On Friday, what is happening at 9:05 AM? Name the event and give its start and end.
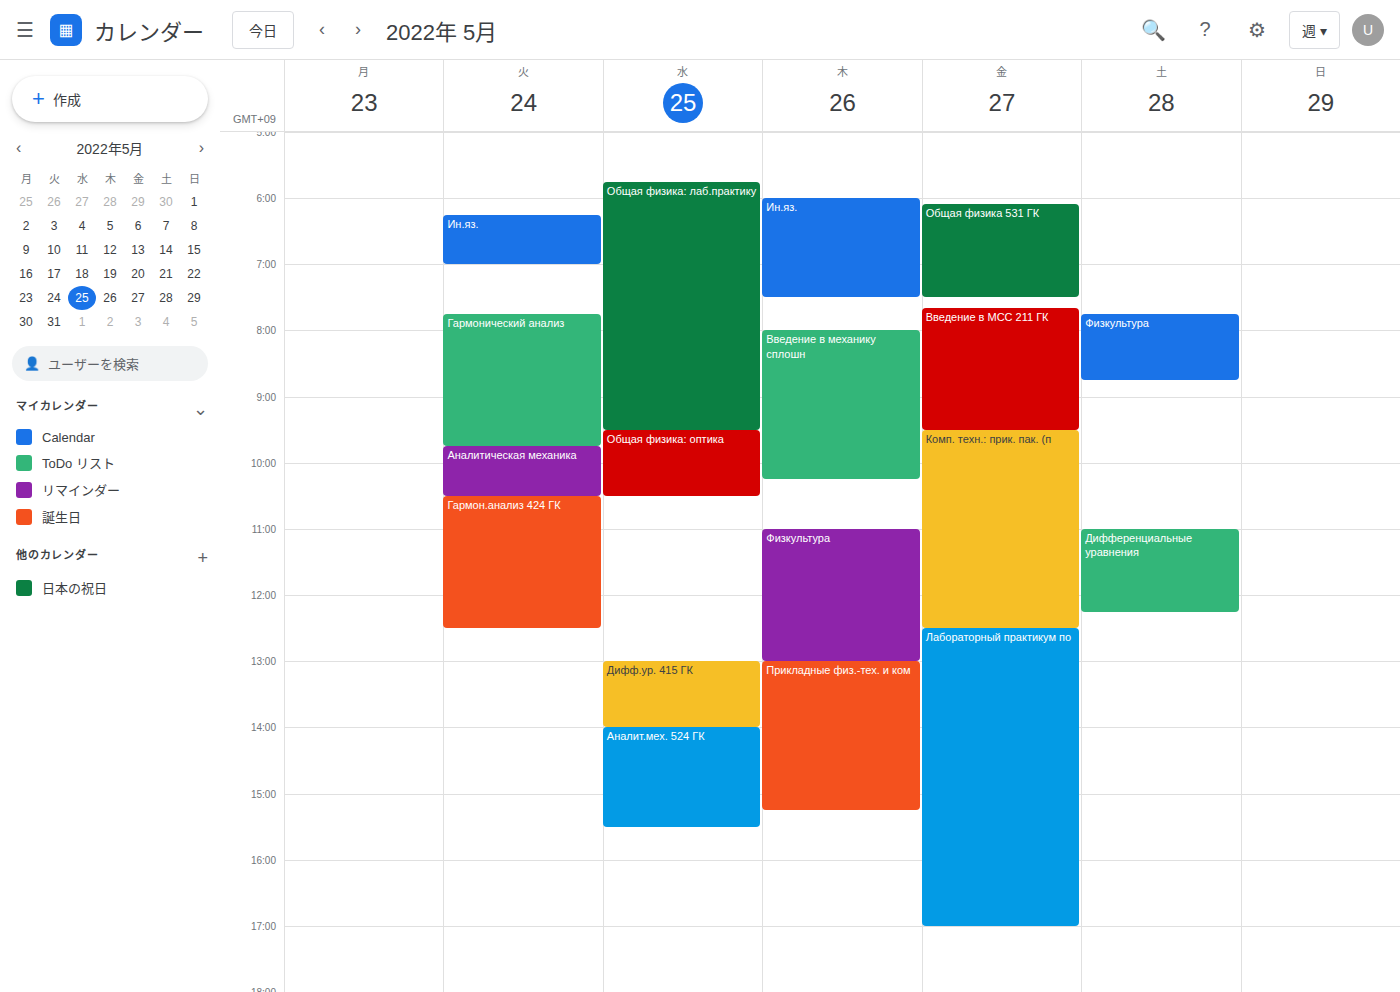
"Введение в МСС 211 ГК", 7:40 AM to 9:30 AM